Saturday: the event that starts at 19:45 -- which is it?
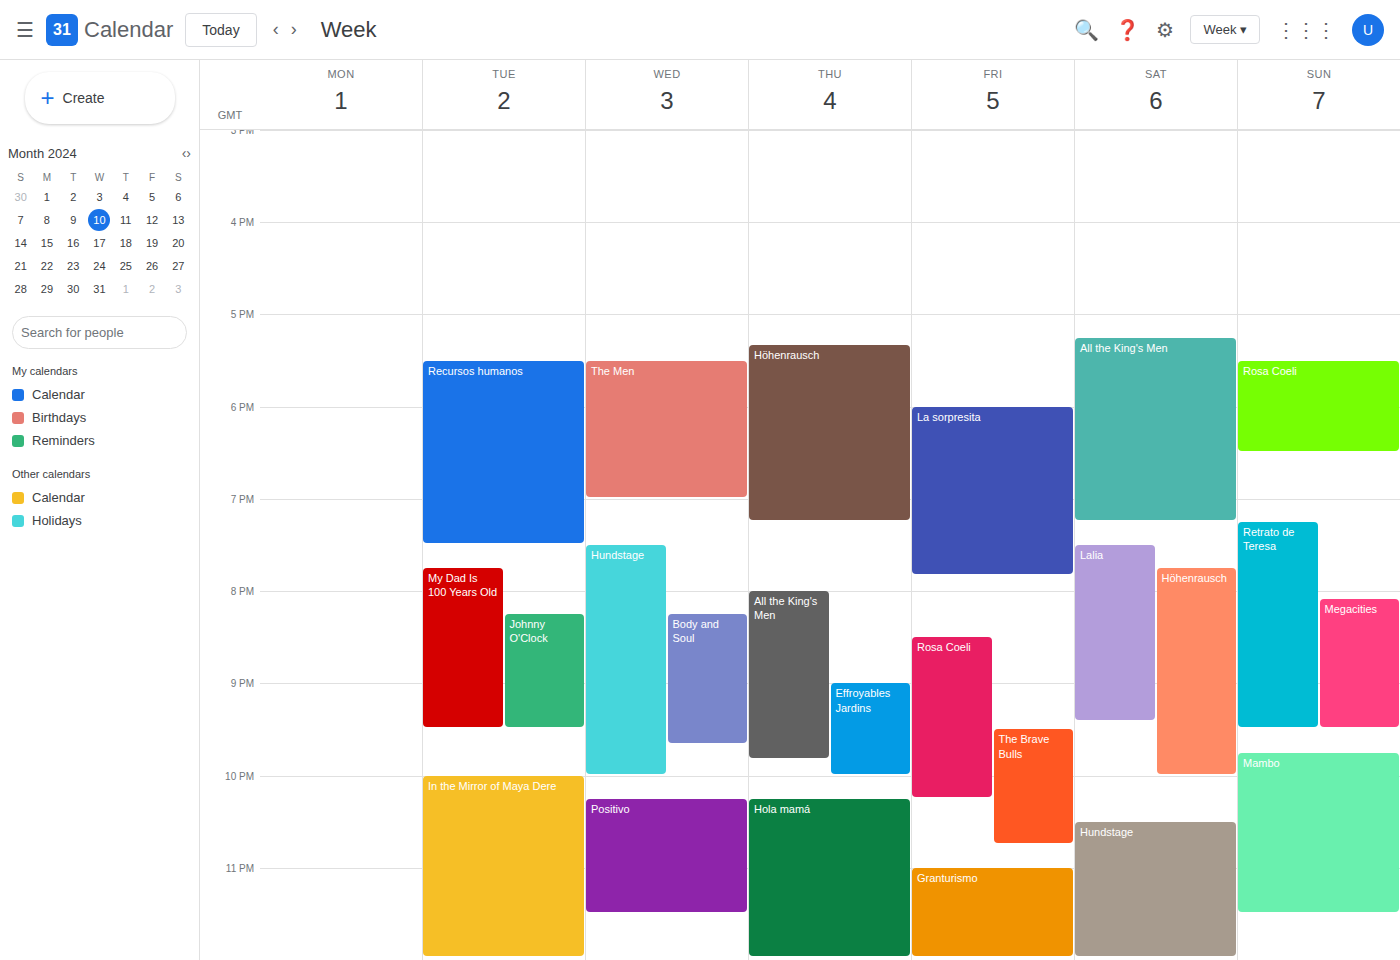
"Höhenrausch"